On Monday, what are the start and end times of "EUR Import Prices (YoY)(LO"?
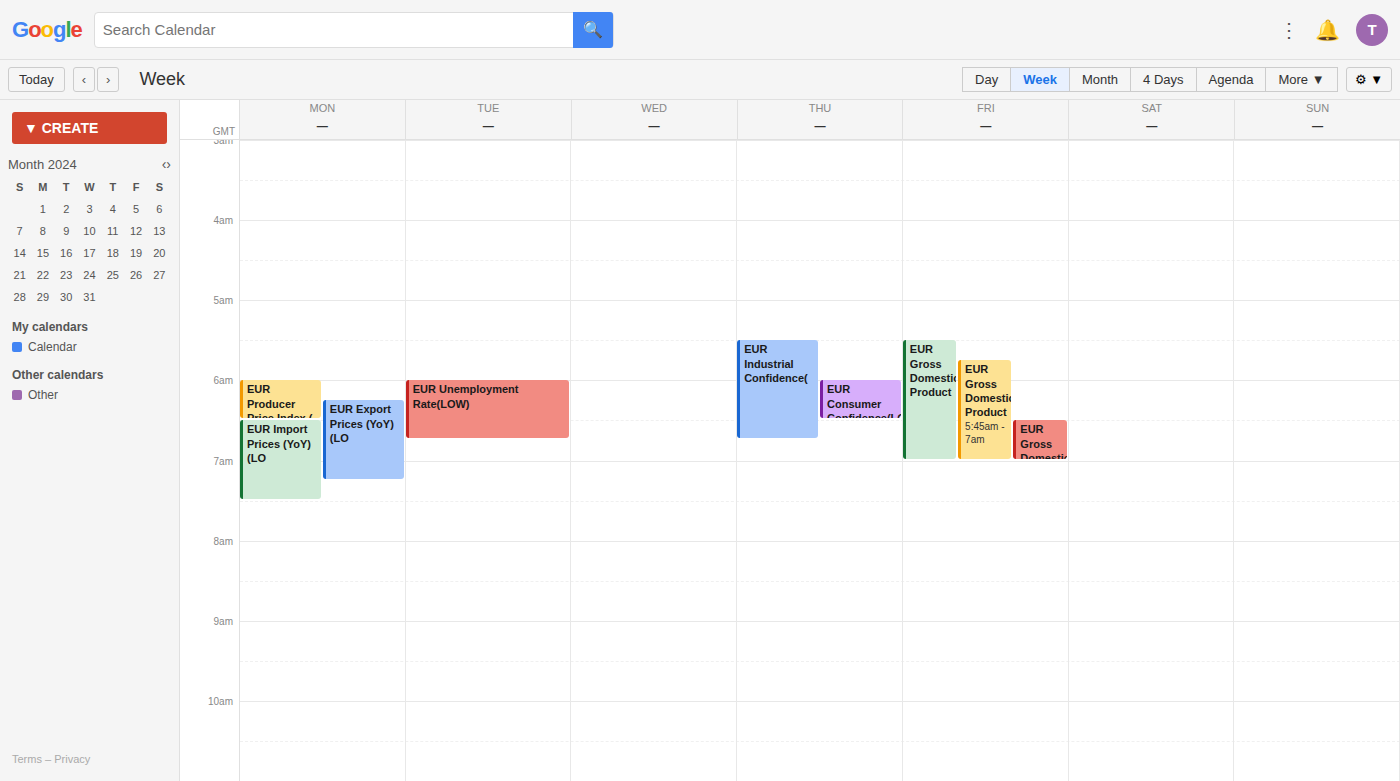
06:30 to 07:30